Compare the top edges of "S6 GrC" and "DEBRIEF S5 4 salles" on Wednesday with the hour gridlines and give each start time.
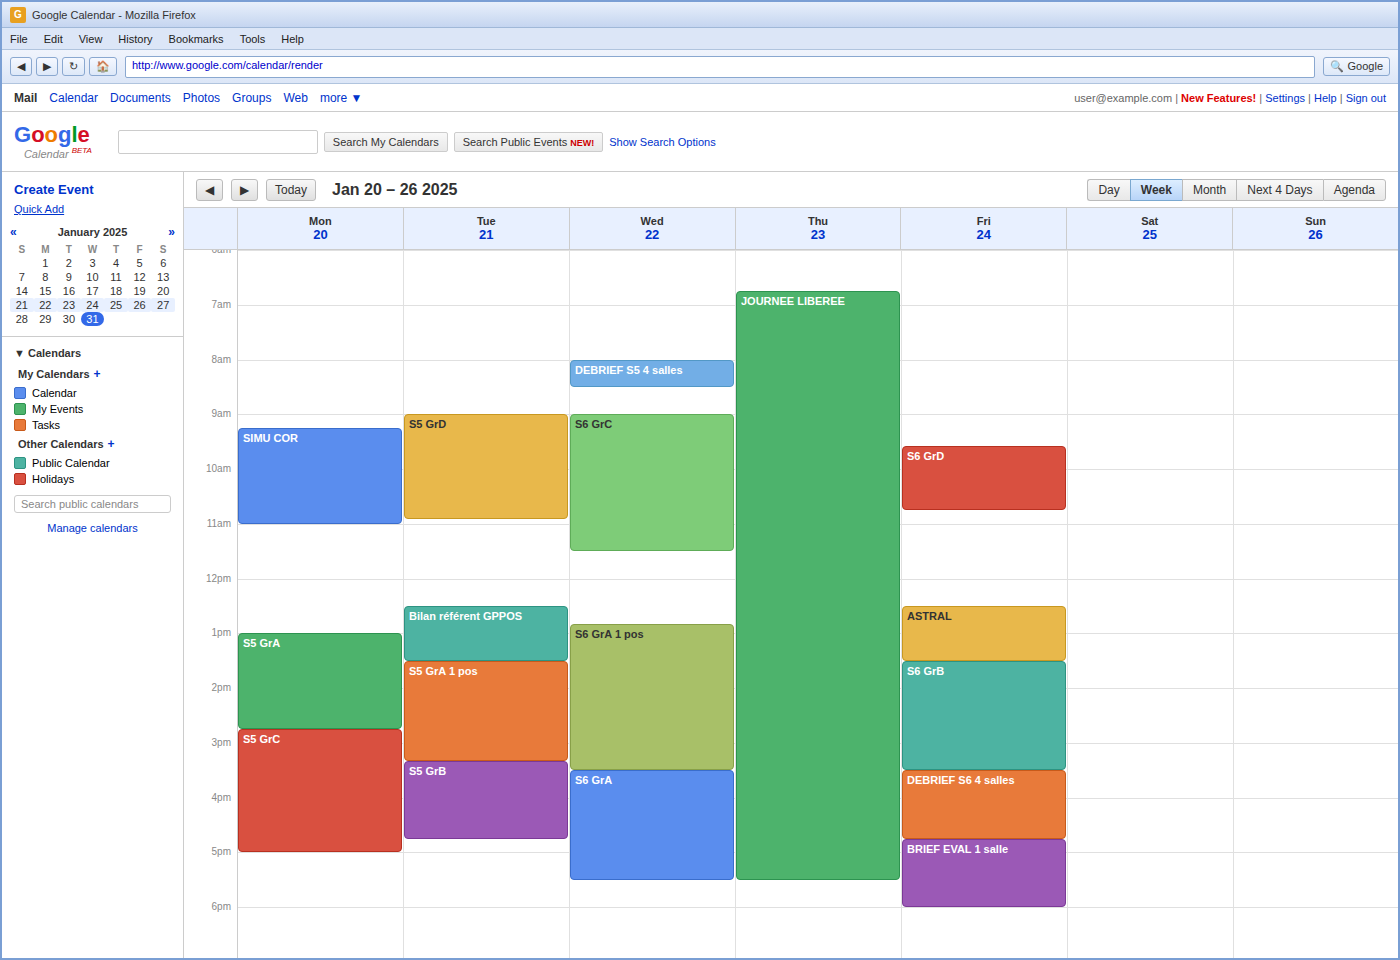
"S6 GrC": 9:00 AM, exactly on the 9 AM line. "DEBRIEF S5 4 salles": 8:00 AM, exactly on the 8 AM line.